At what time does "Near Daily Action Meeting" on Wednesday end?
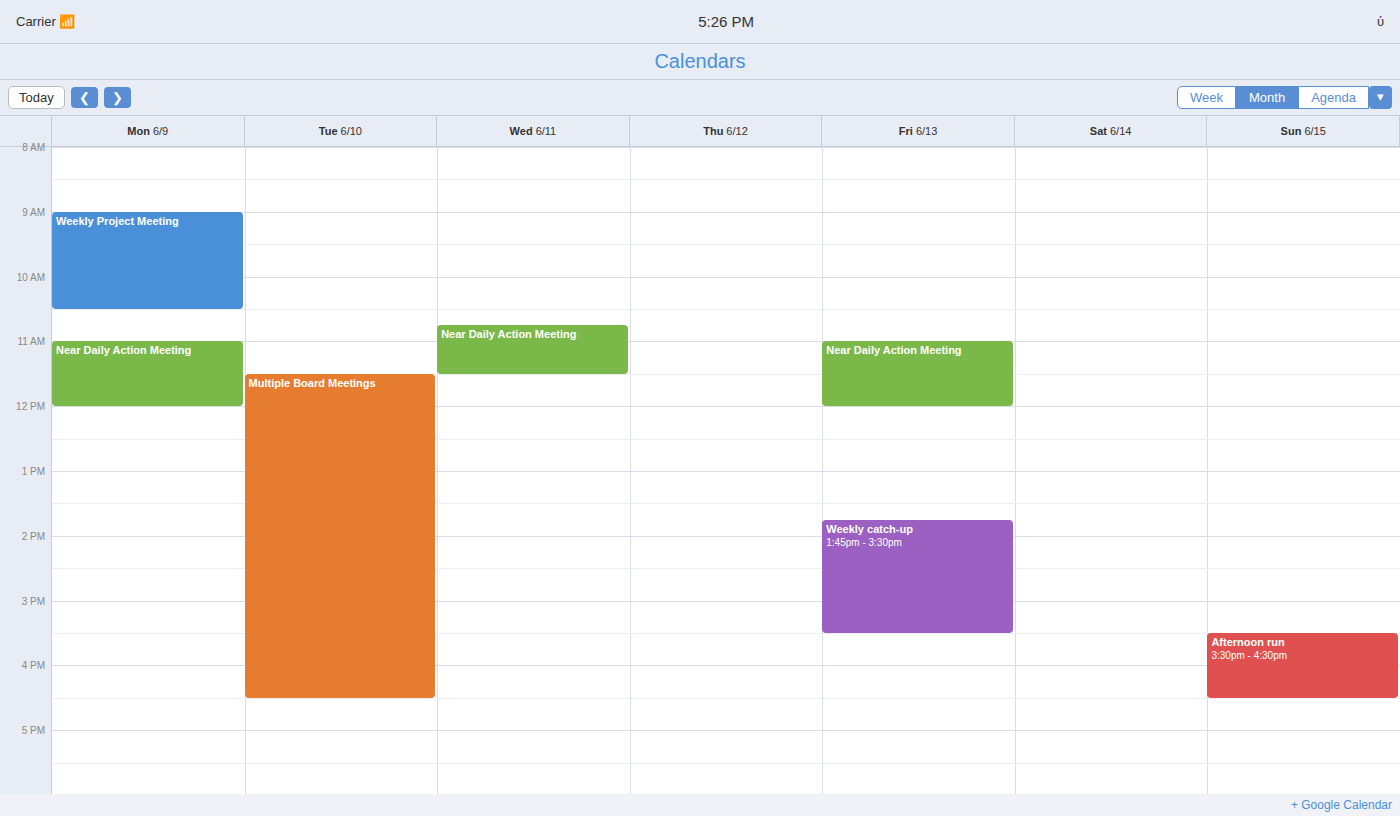
11:30 AM